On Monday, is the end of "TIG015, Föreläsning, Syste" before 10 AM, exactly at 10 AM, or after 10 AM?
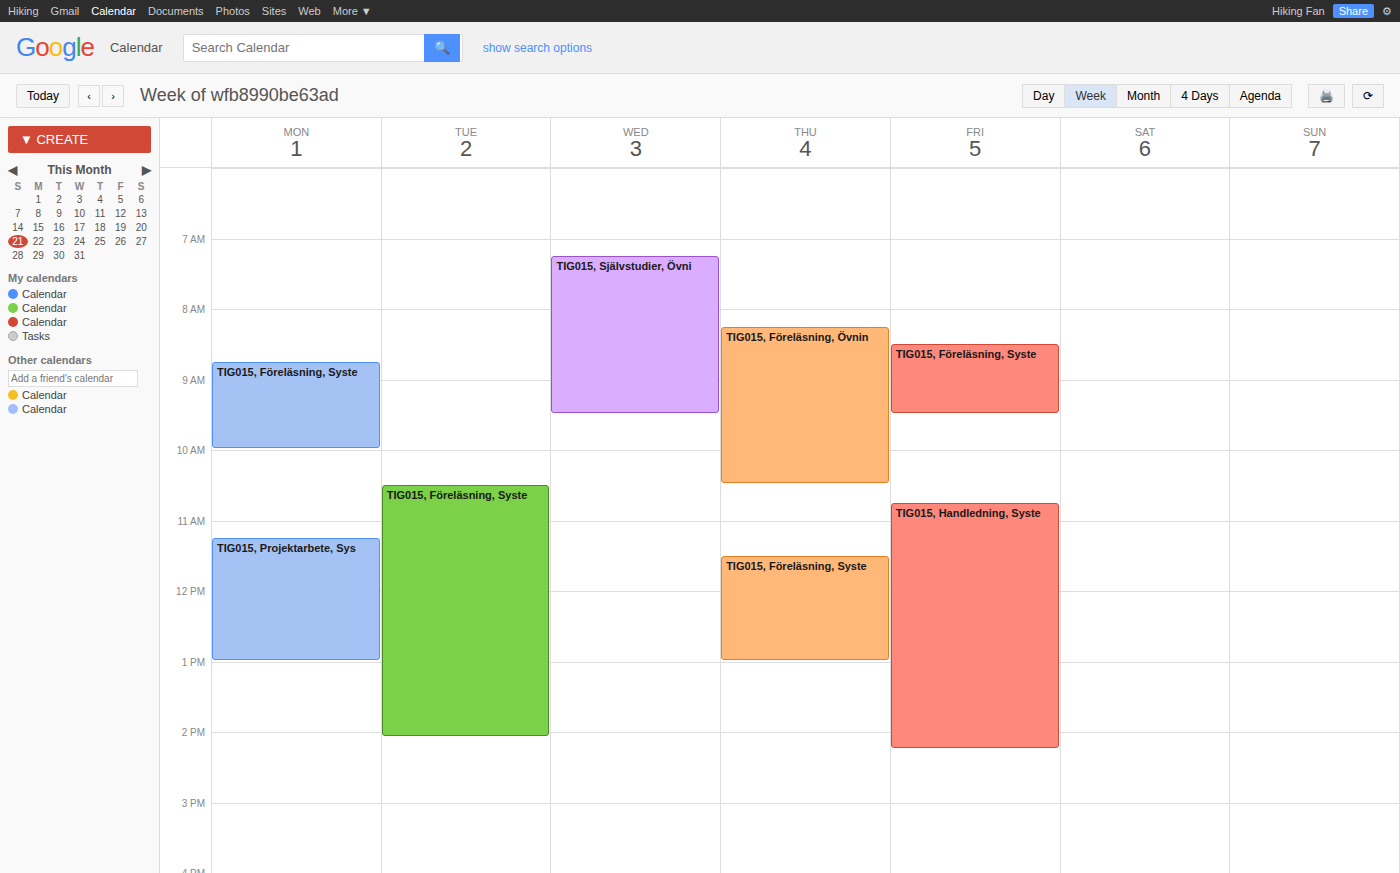
10:00 AM -- exactly at 10 AM, on the 10 AM line.